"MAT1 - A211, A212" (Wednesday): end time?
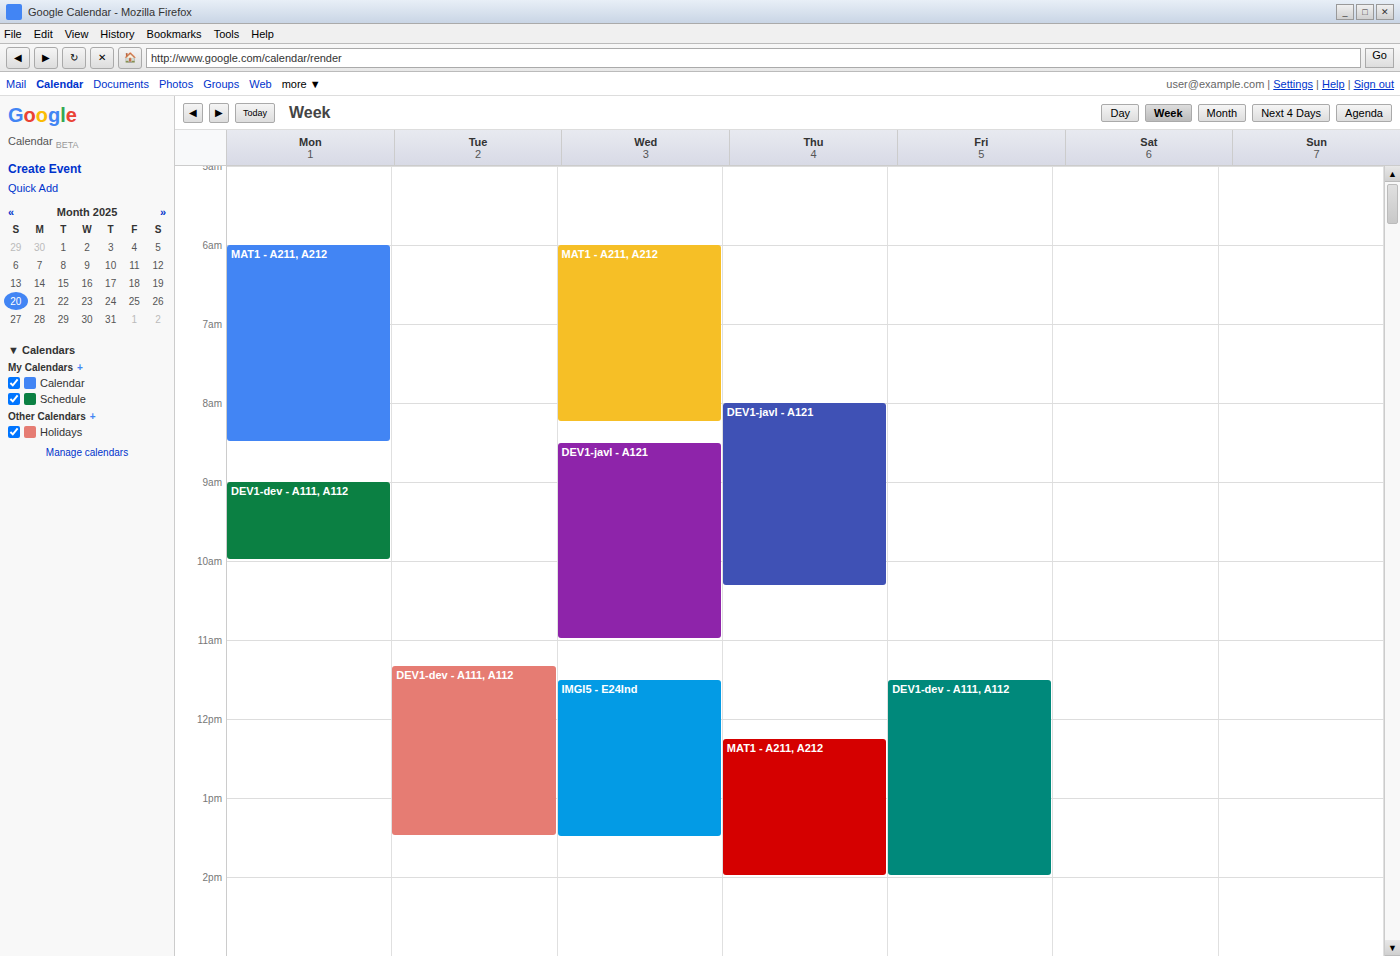
8:15 AM